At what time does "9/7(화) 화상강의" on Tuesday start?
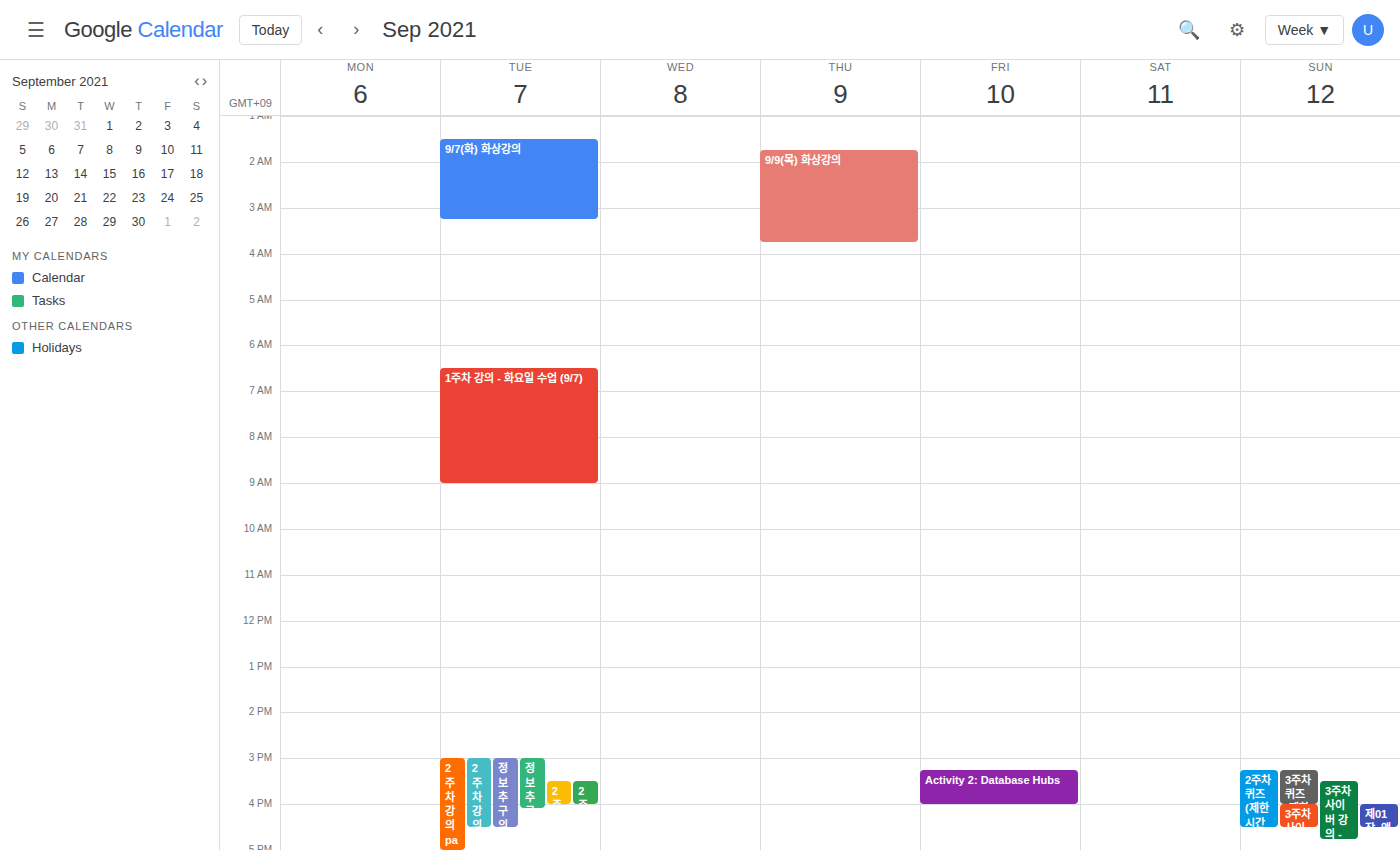
1:30 AM